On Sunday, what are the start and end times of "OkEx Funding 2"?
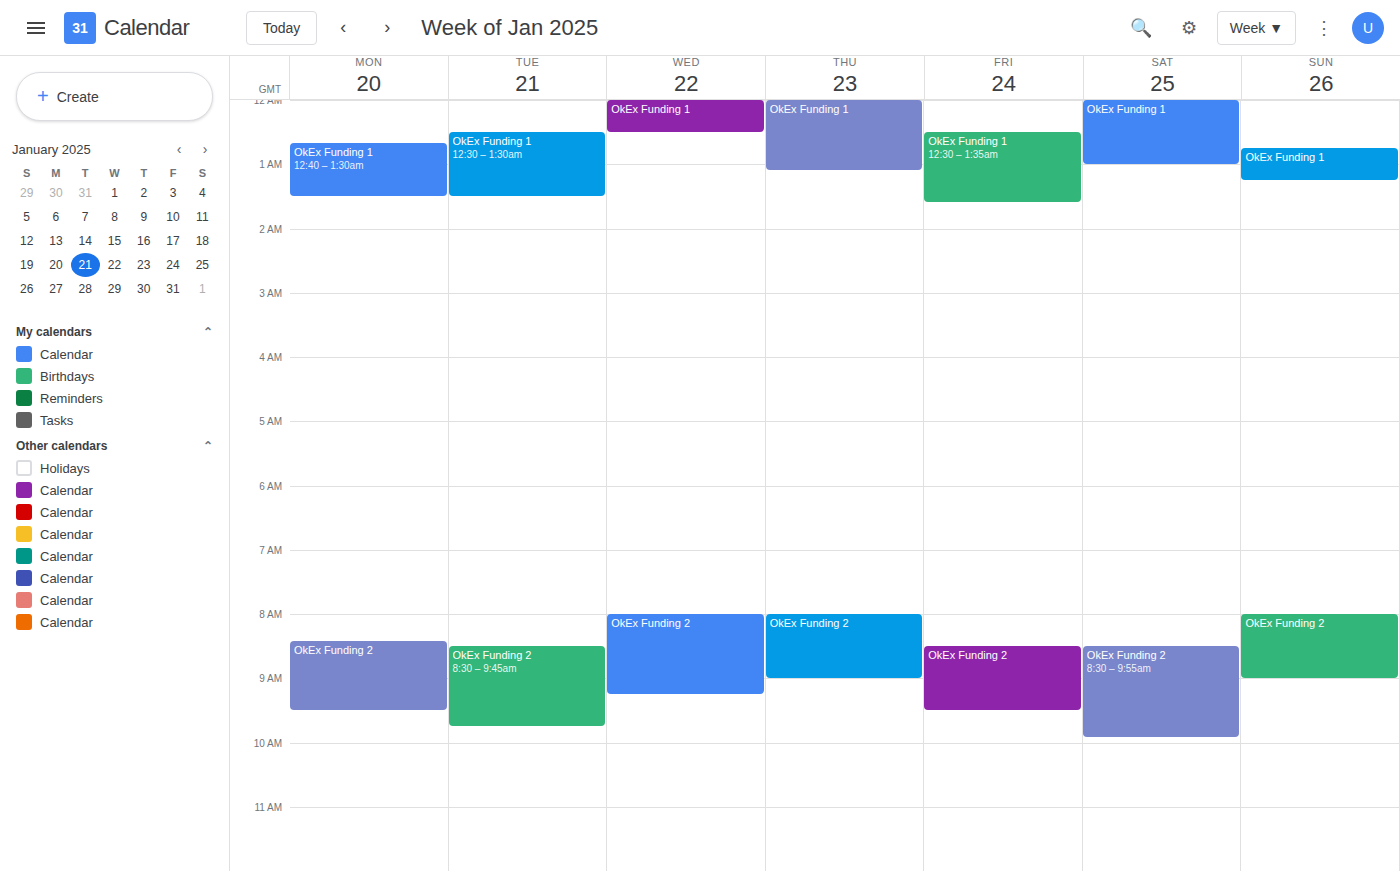
8:00 AM to 9:00 AM